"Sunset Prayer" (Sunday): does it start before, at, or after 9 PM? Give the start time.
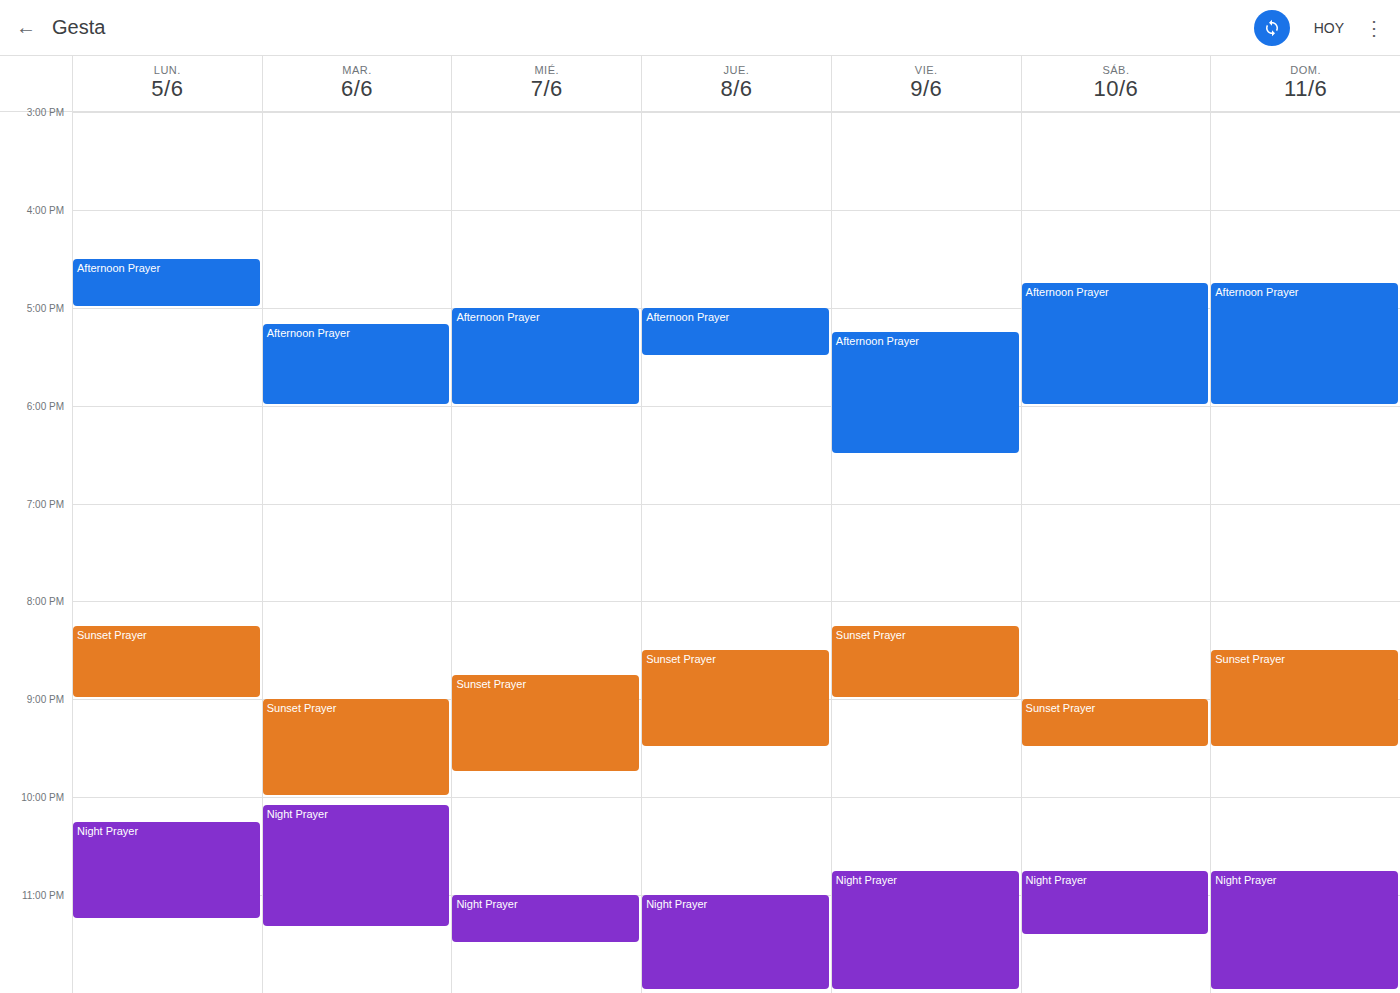
8:30 PM -- before 9 PM, 30 minutes above the 9 PM line.